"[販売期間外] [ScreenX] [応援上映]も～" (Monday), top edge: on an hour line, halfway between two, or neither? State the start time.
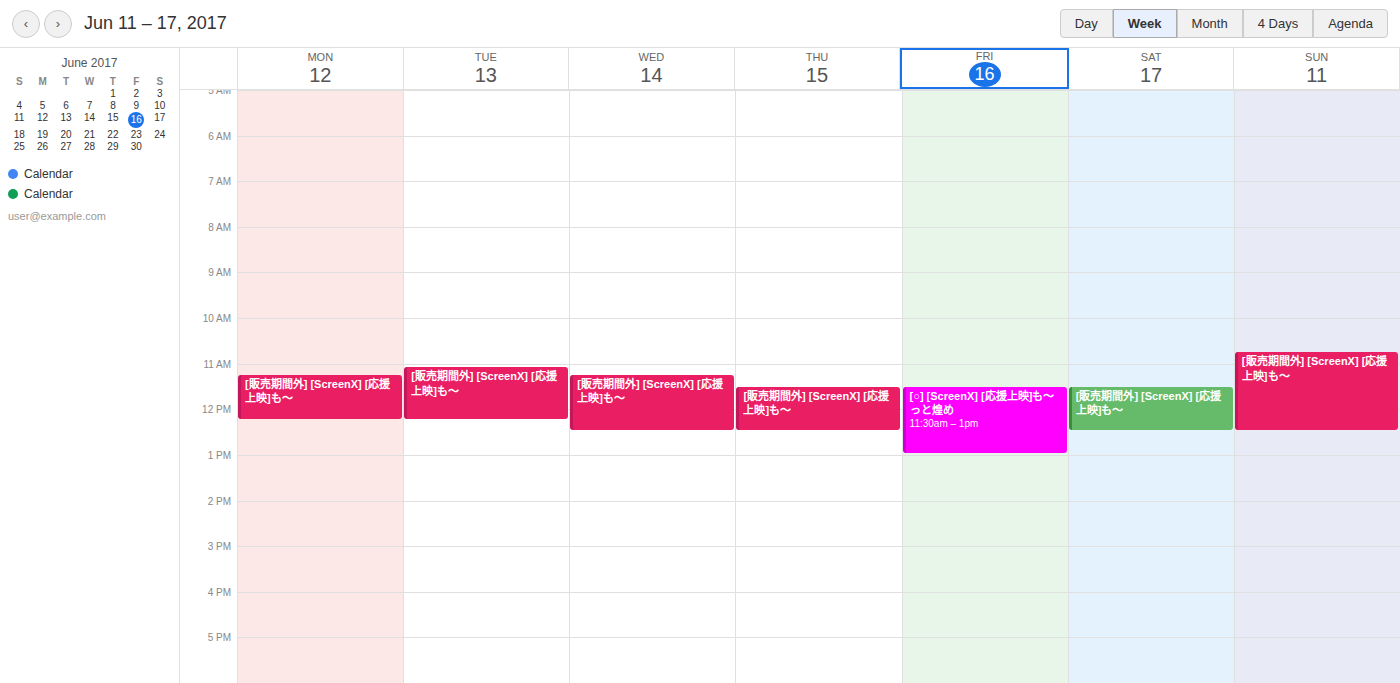
11:15 AM -- neither: a quarter of the way from the 11 AM line to the 12 PM line.